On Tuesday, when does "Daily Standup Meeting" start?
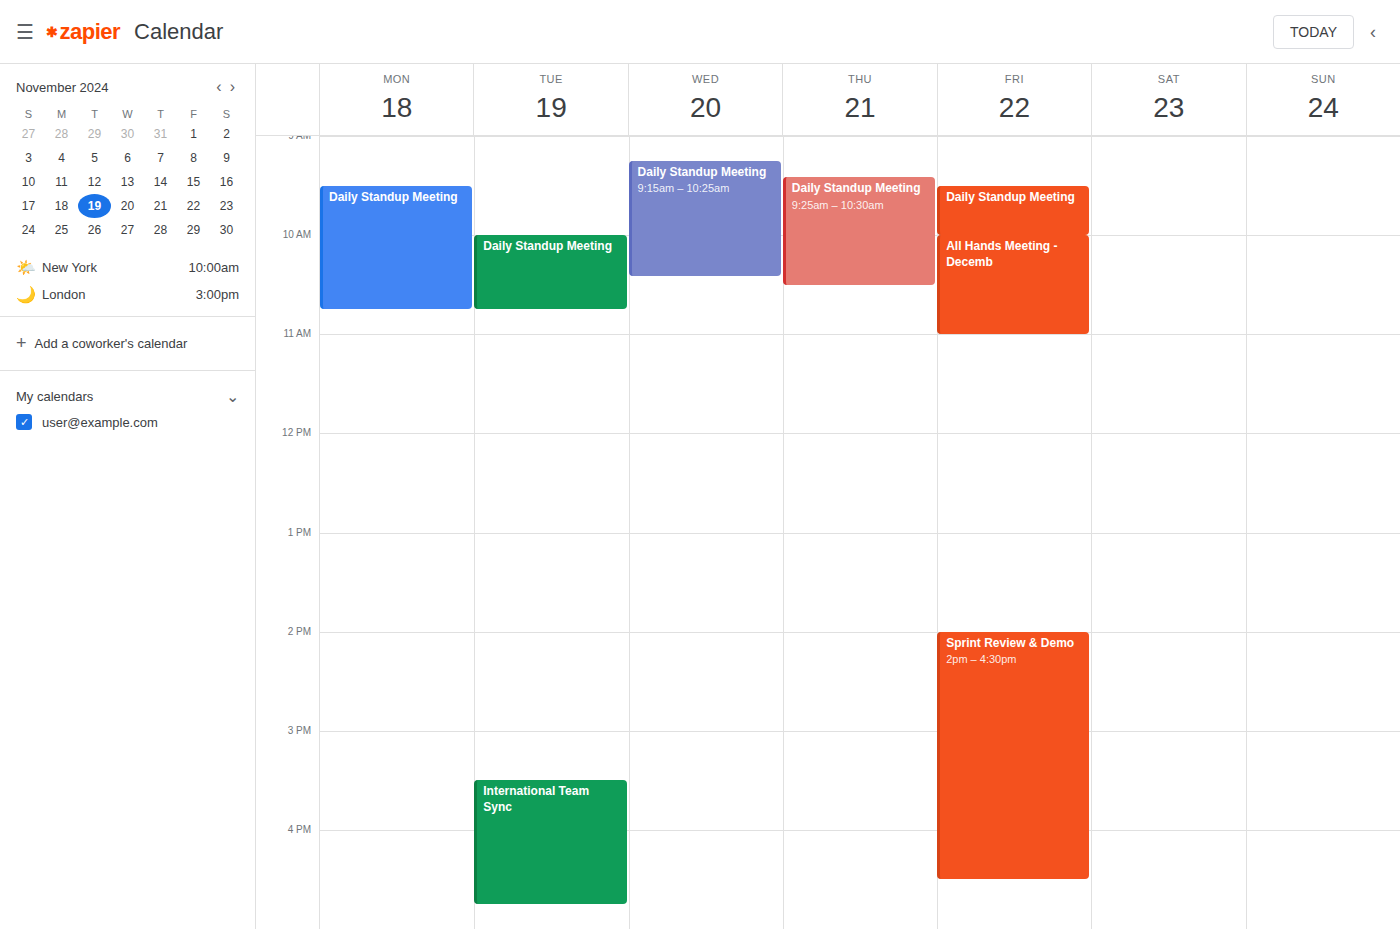
10:00